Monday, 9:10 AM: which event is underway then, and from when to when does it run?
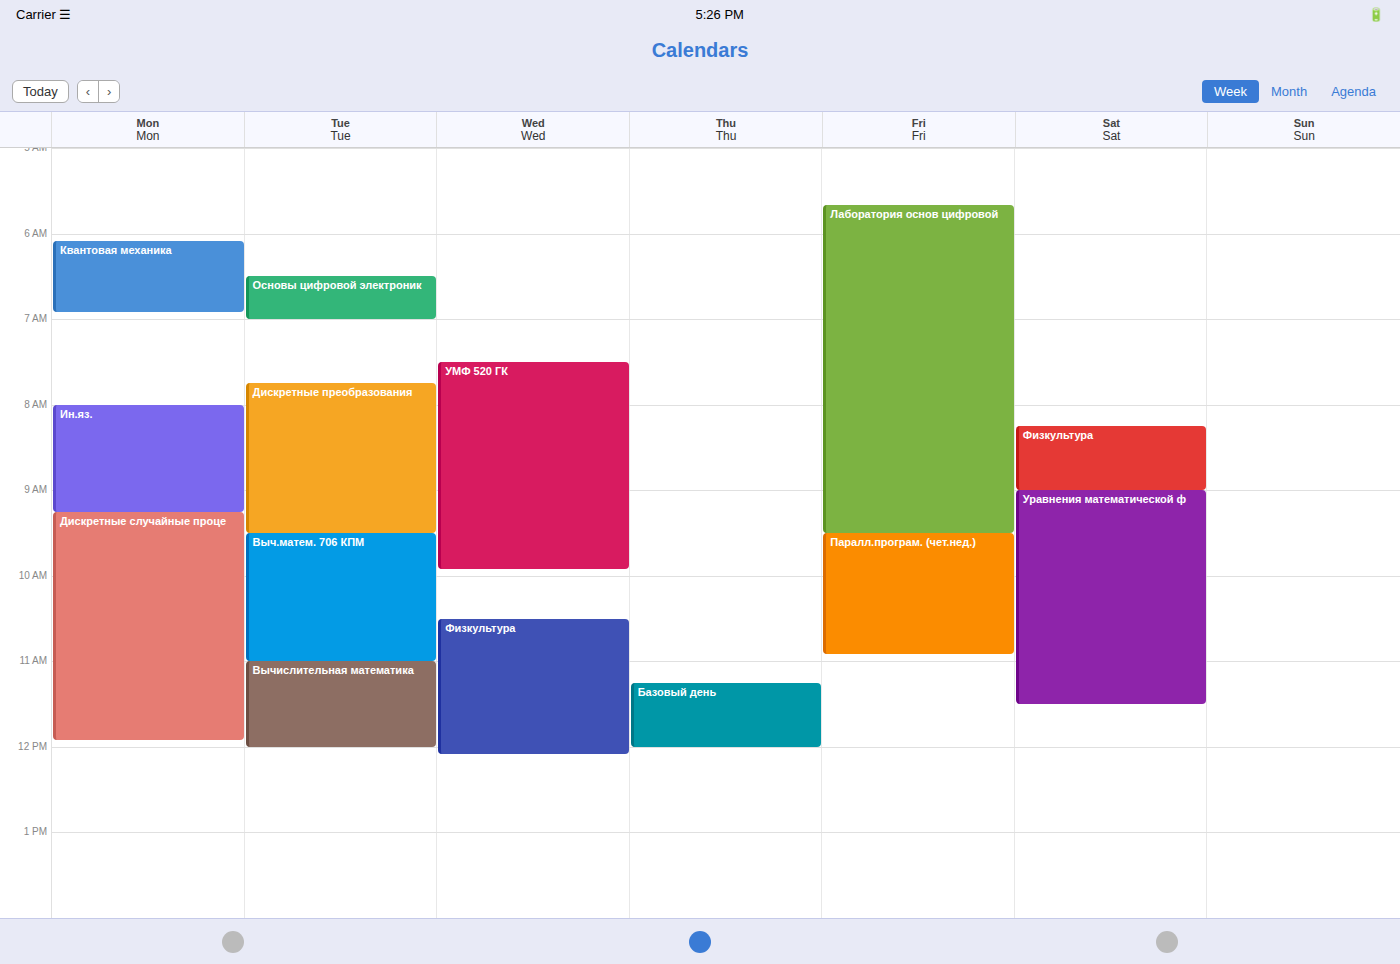
"Ин.яз.", 8:00 AM to 9:15 AM